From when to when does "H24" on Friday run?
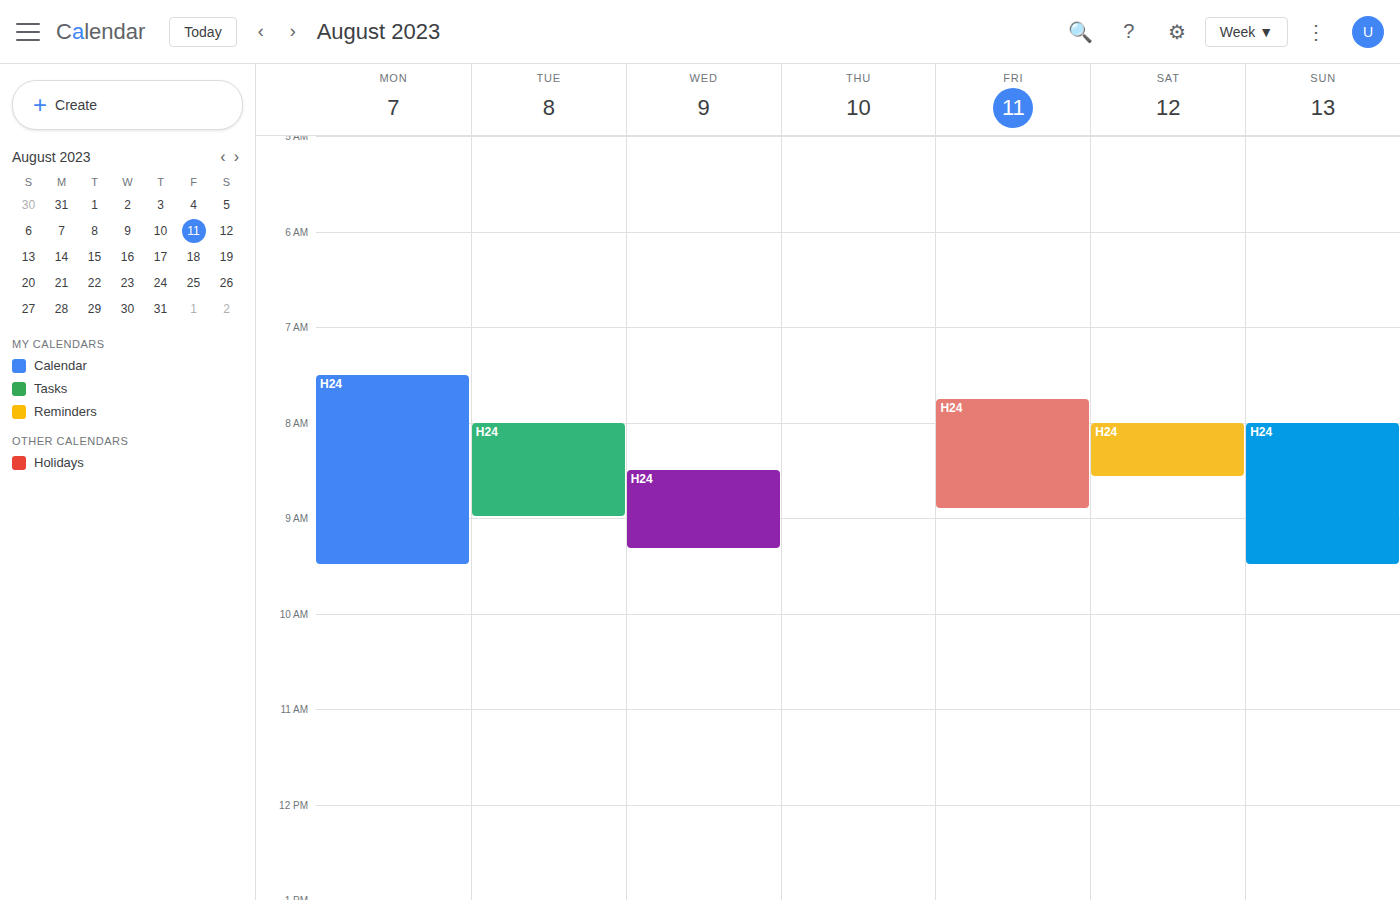
7:45 AM to 8:55 AM